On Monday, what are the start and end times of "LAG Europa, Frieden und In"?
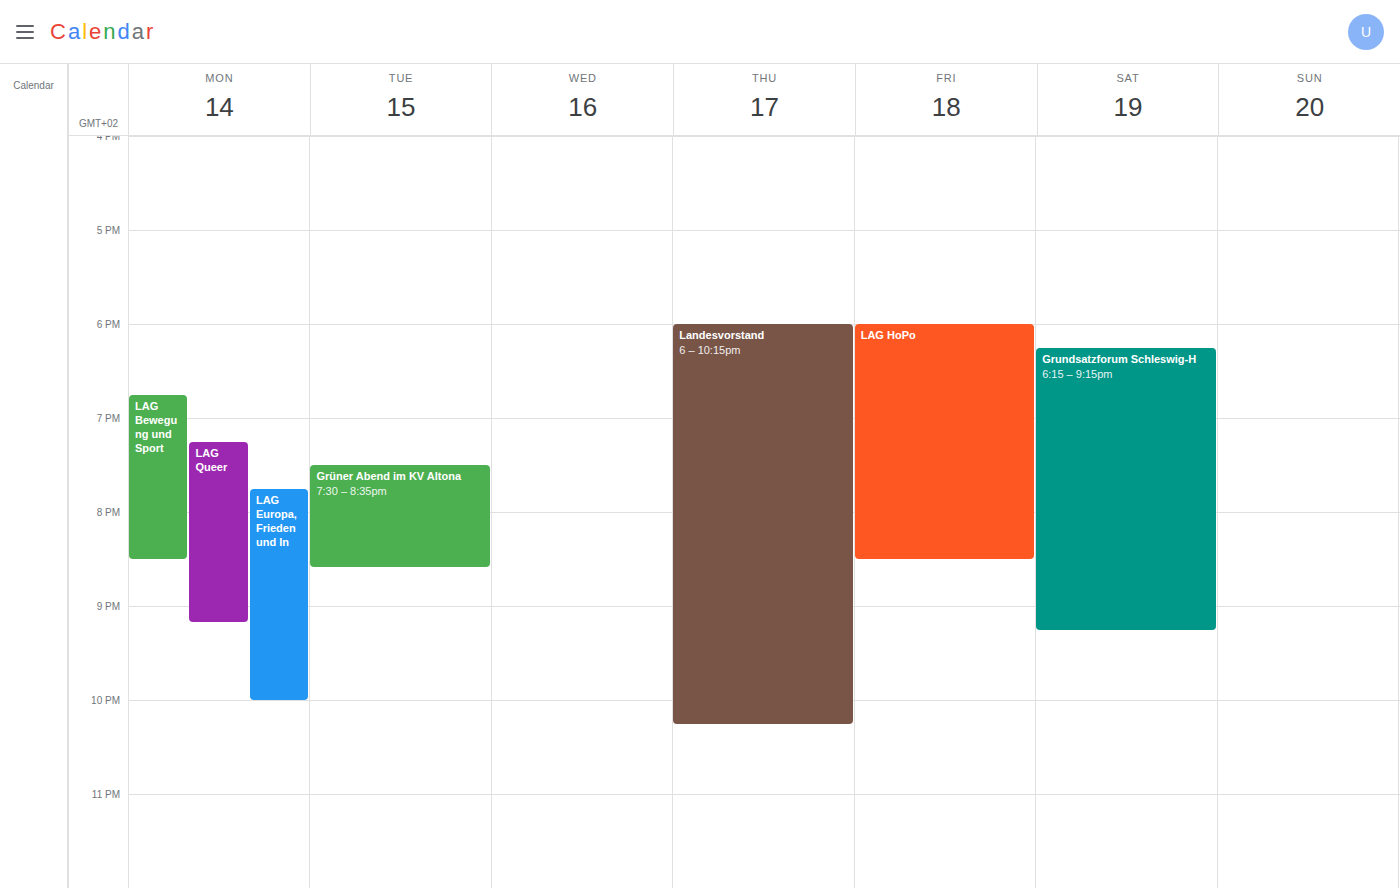
7:45 PM to 10:00 PM